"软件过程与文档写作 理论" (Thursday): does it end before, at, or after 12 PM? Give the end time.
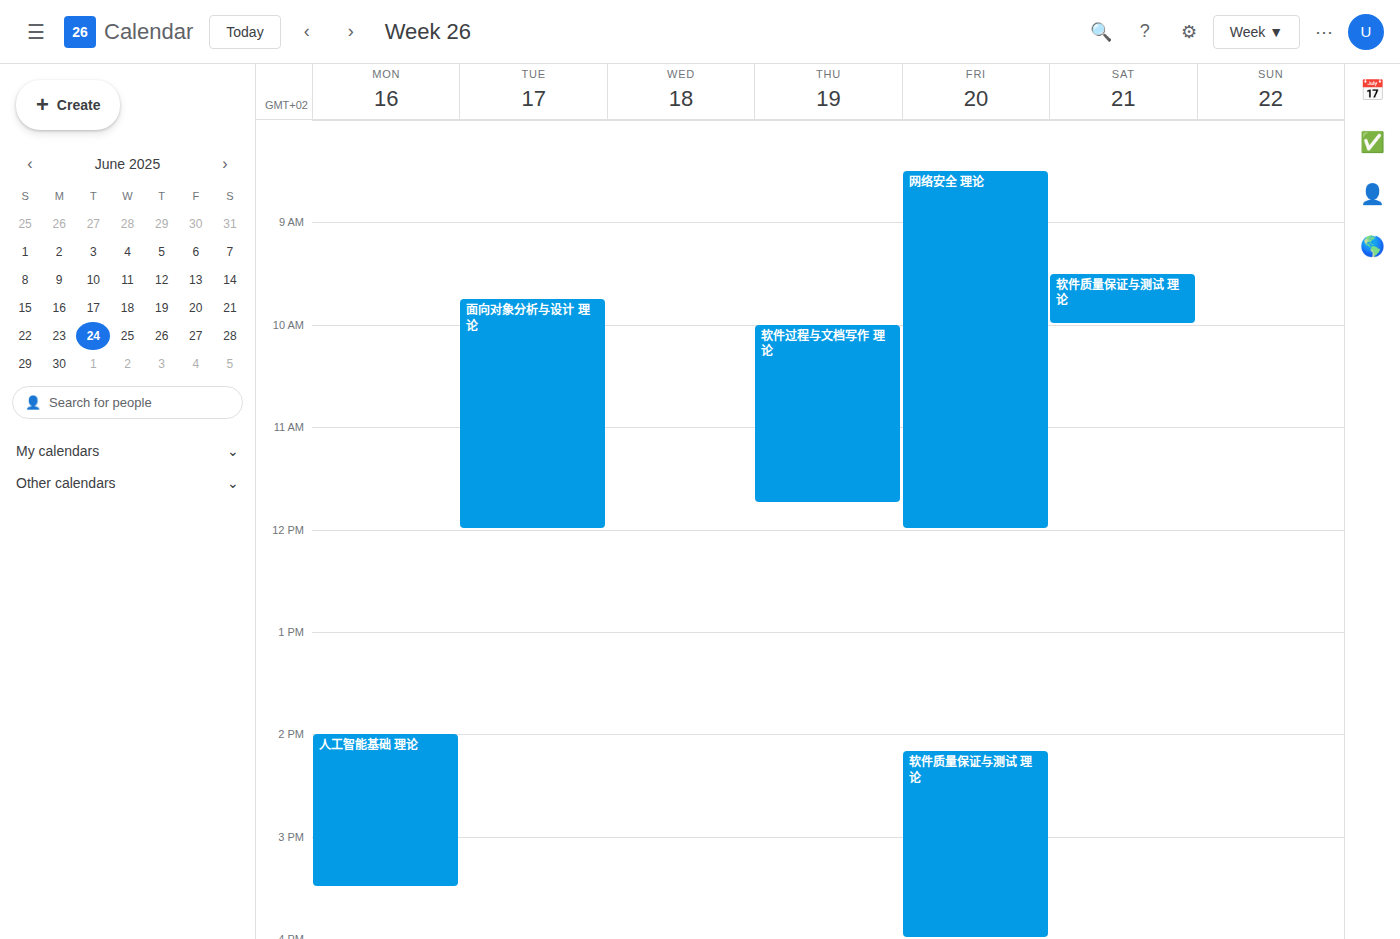
11:45 AM -- before 12 PM, 15 minutes above the 12 PM line.